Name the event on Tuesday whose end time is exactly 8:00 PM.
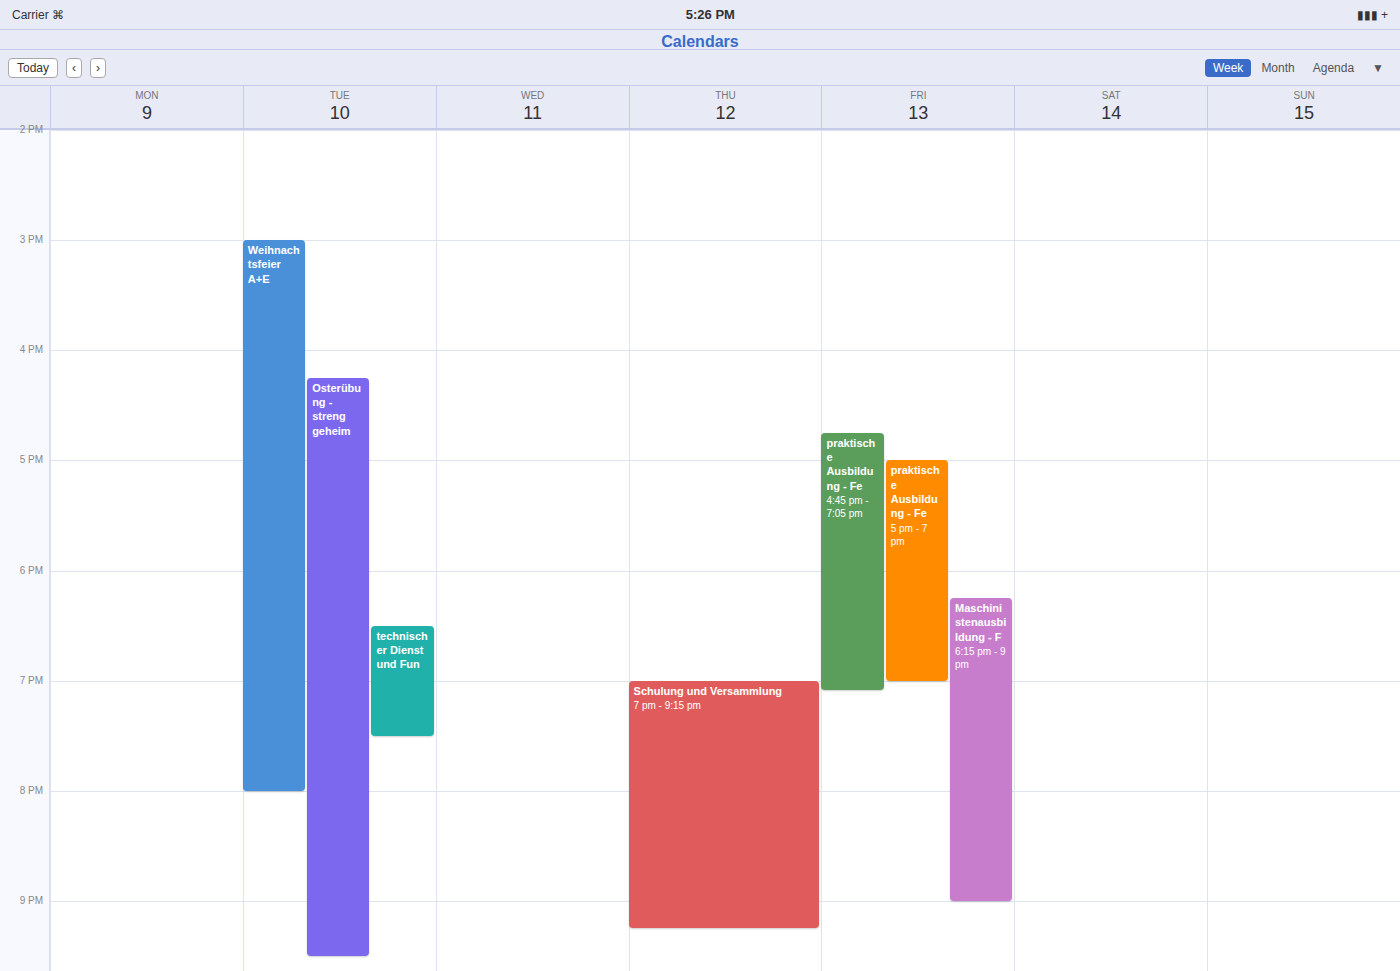
"Weihnachtsfeier A+E"